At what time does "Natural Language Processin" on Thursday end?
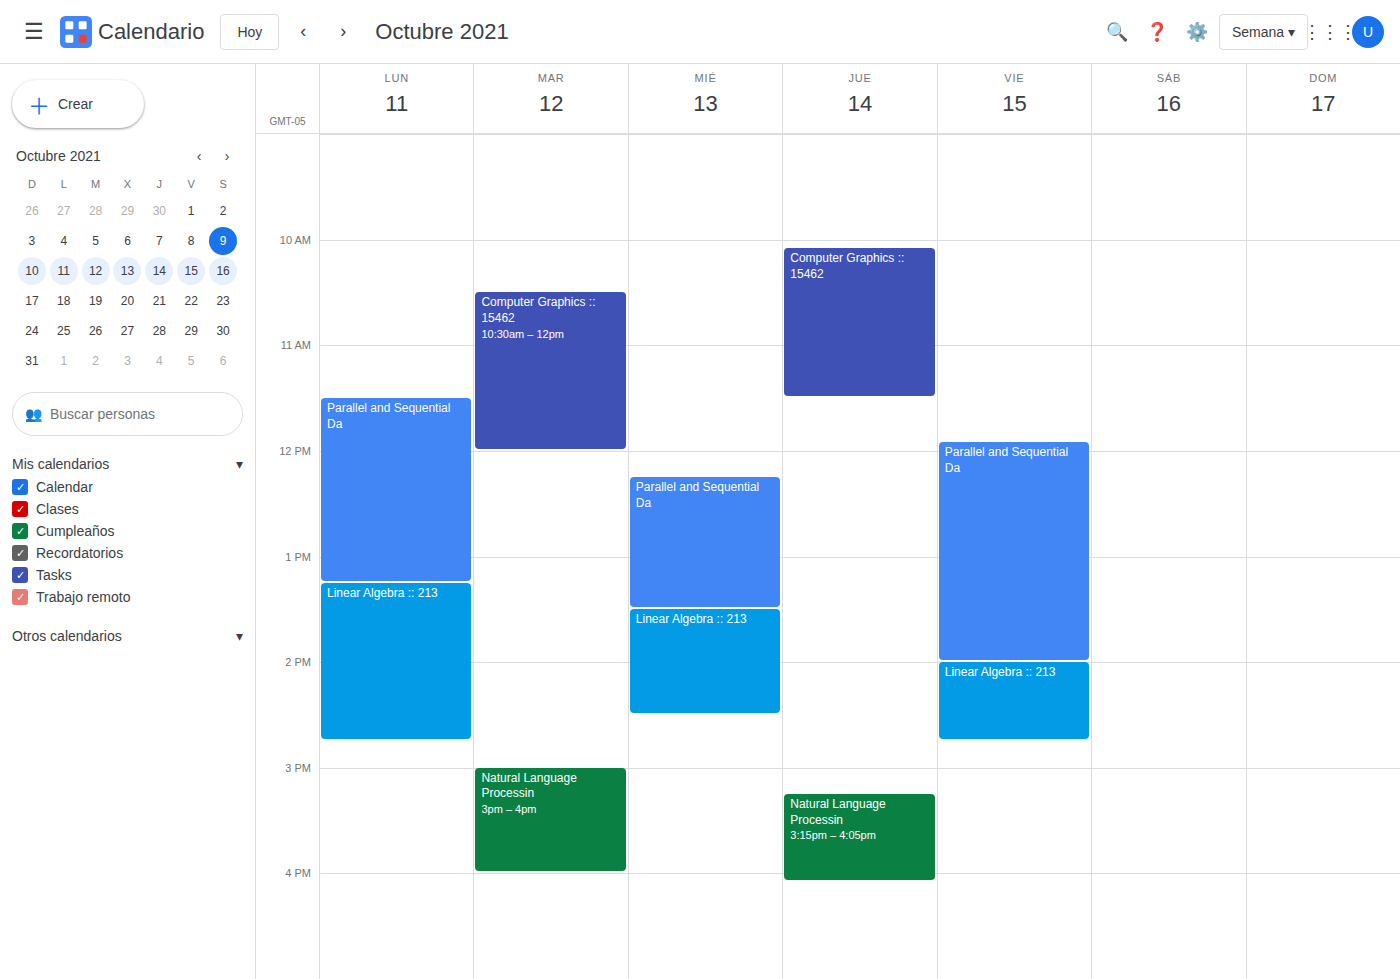
4:05 PM